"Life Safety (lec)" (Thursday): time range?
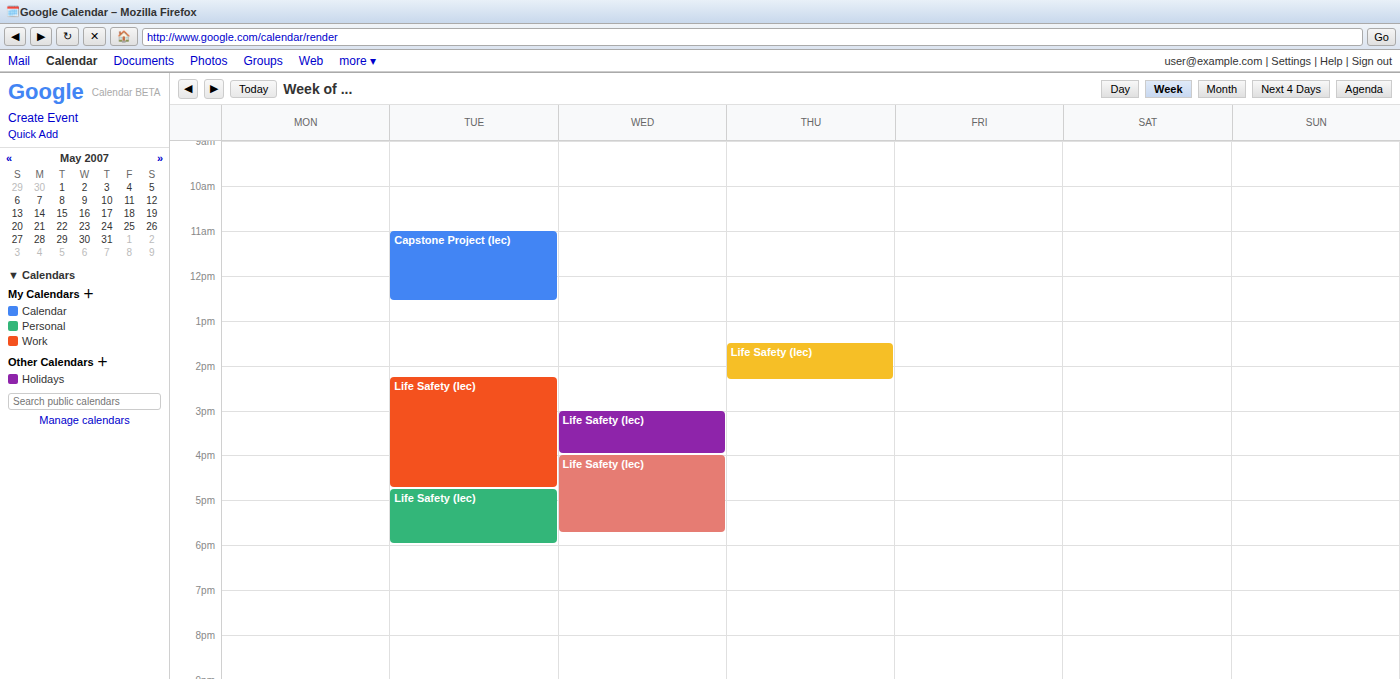
1:30 PM to 2:20 PM